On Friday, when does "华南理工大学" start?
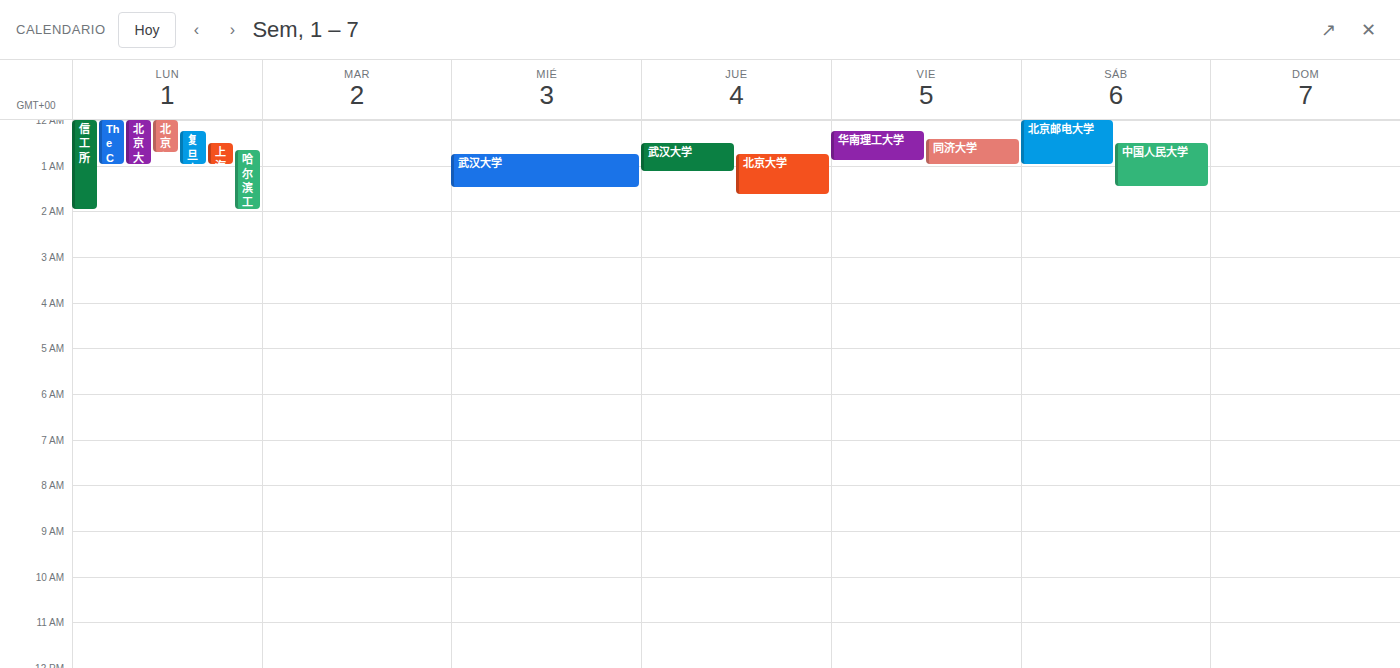
12:15 AM